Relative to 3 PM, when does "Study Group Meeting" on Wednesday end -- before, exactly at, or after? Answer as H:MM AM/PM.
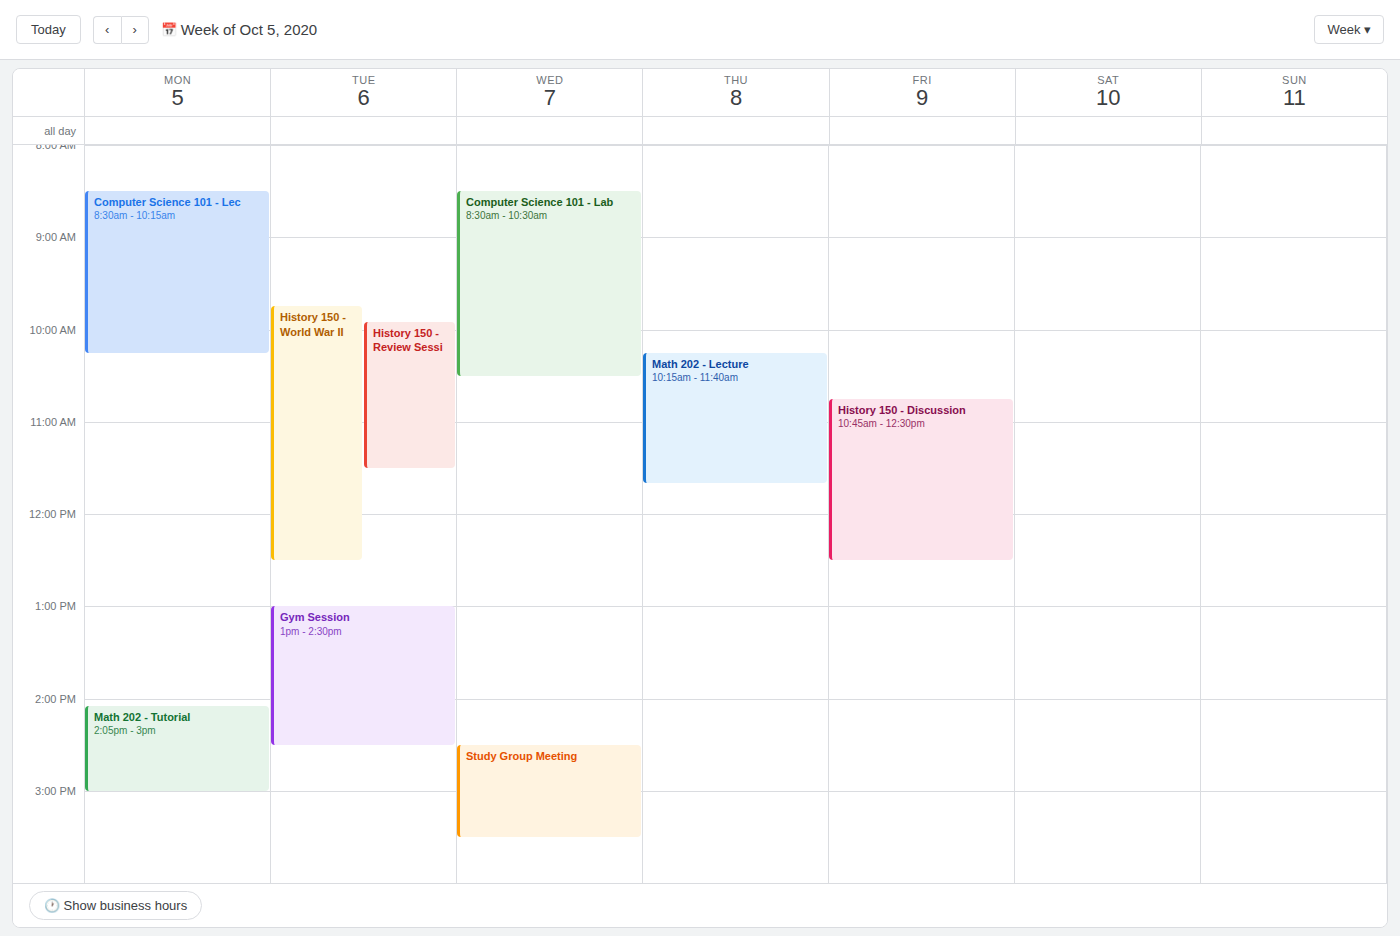
3:30 PM -- after 3 PM, 30 minutes below the 3 PM line.